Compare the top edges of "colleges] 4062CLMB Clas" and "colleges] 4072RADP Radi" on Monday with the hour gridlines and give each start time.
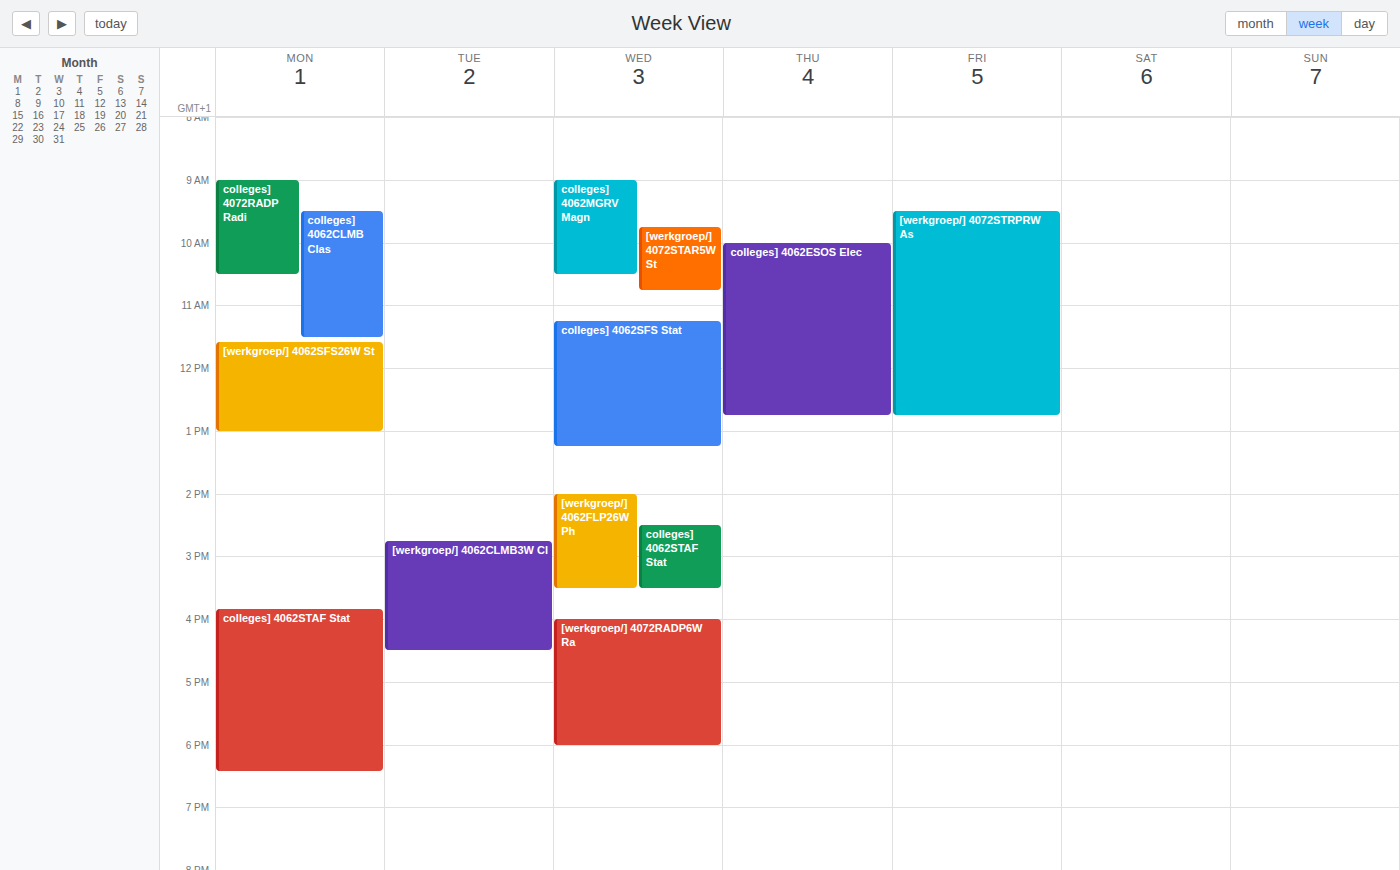
"colleges] 4062CLMB Clas": 9:30 AM, halfway between the 9 AM and 10 AM lines. "colleges] 4072RADP Radi": 9:00 AM, exactly on the 9 AM line.